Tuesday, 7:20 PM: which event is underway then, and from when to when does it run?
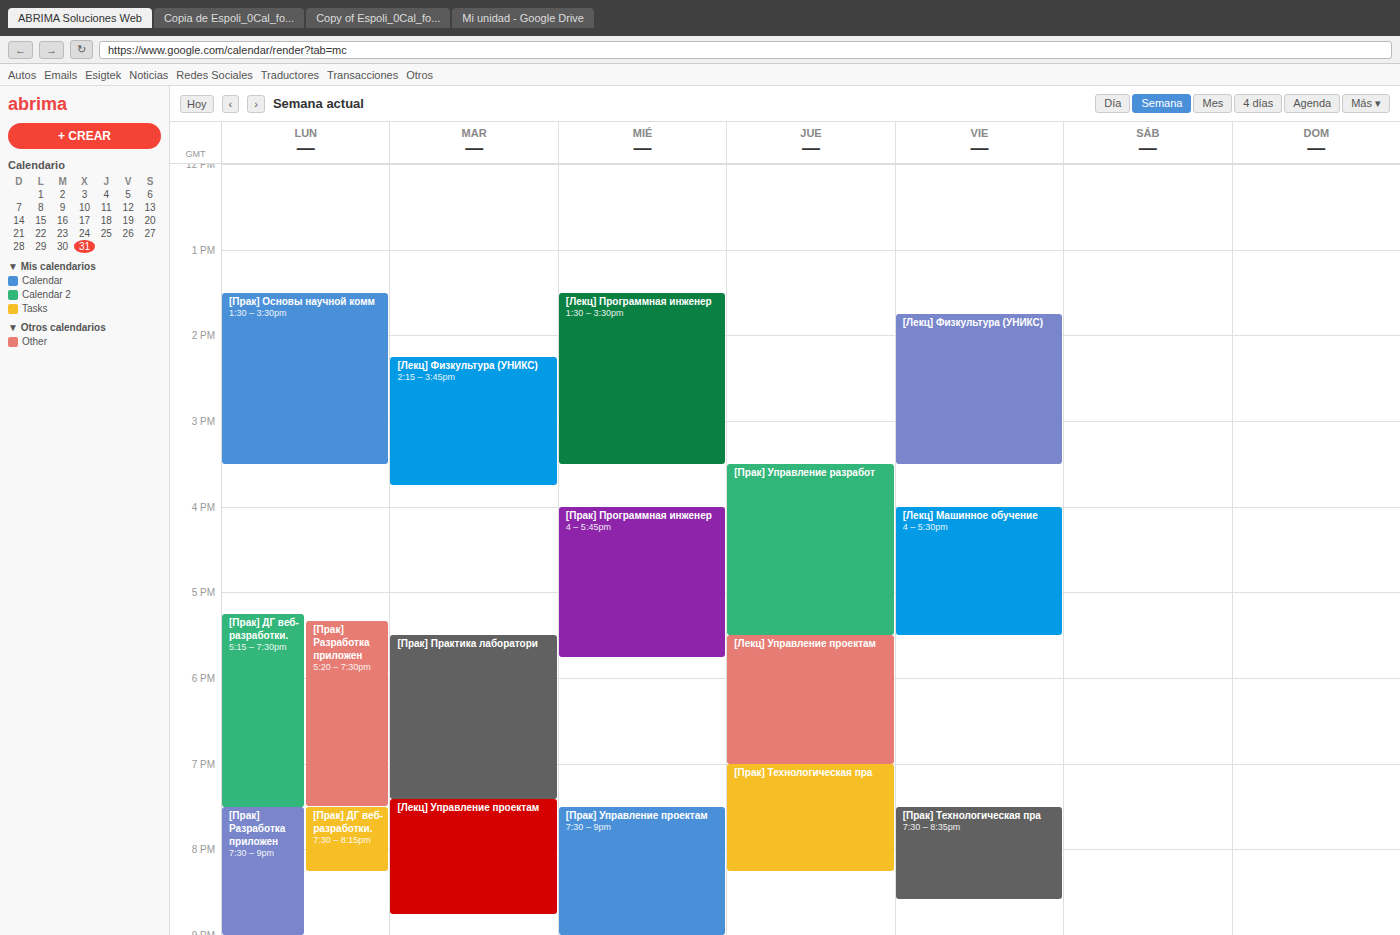
"[Прак] Практика лаборатори", 5:30 PM to 7:25 PM